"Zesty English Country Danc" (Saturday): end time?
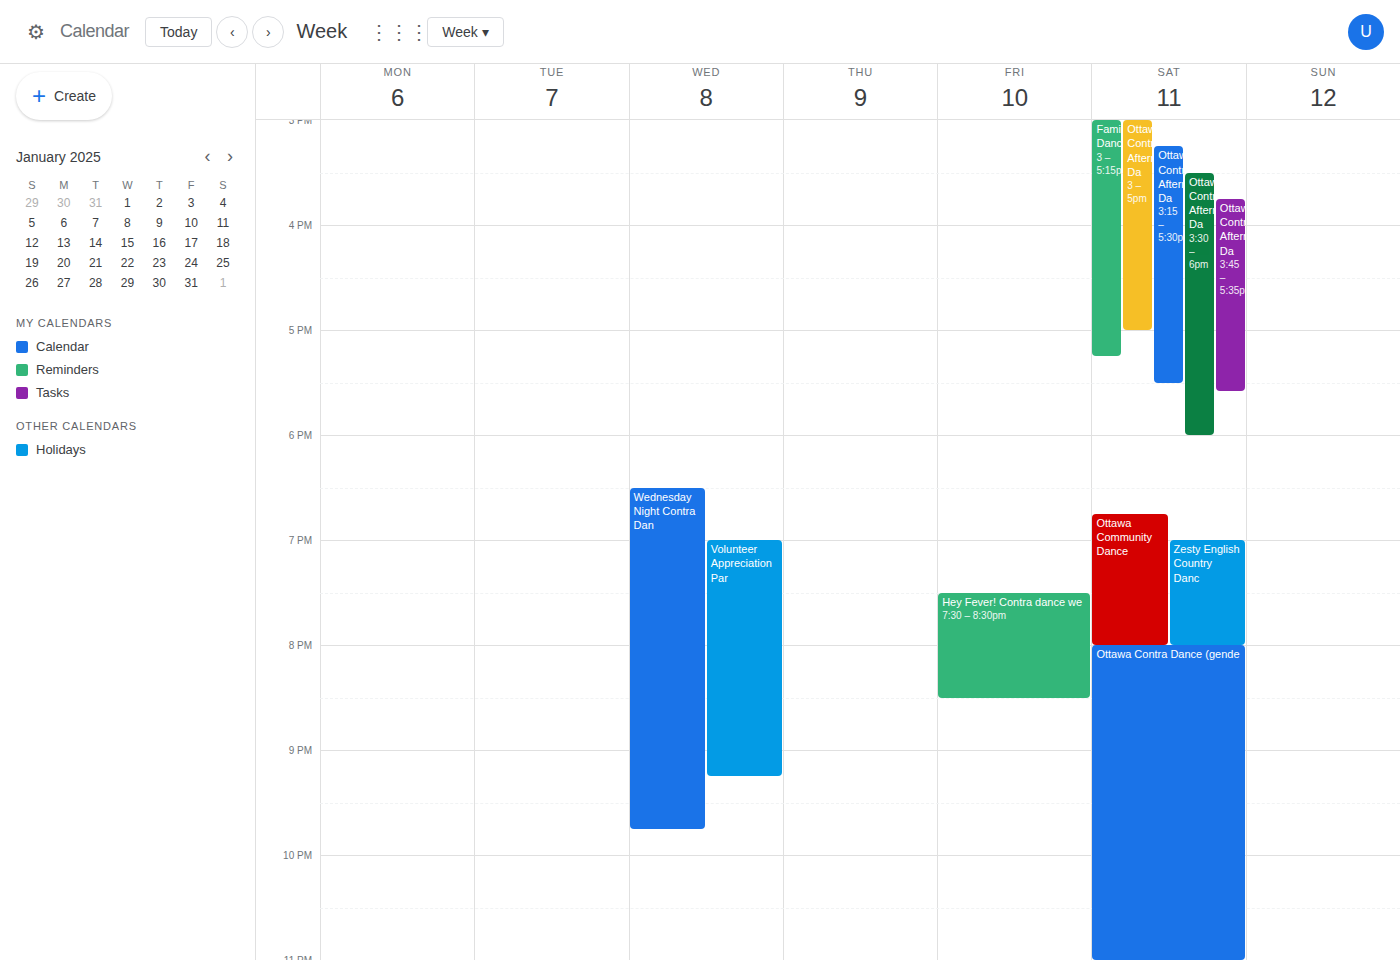
8:00 PM